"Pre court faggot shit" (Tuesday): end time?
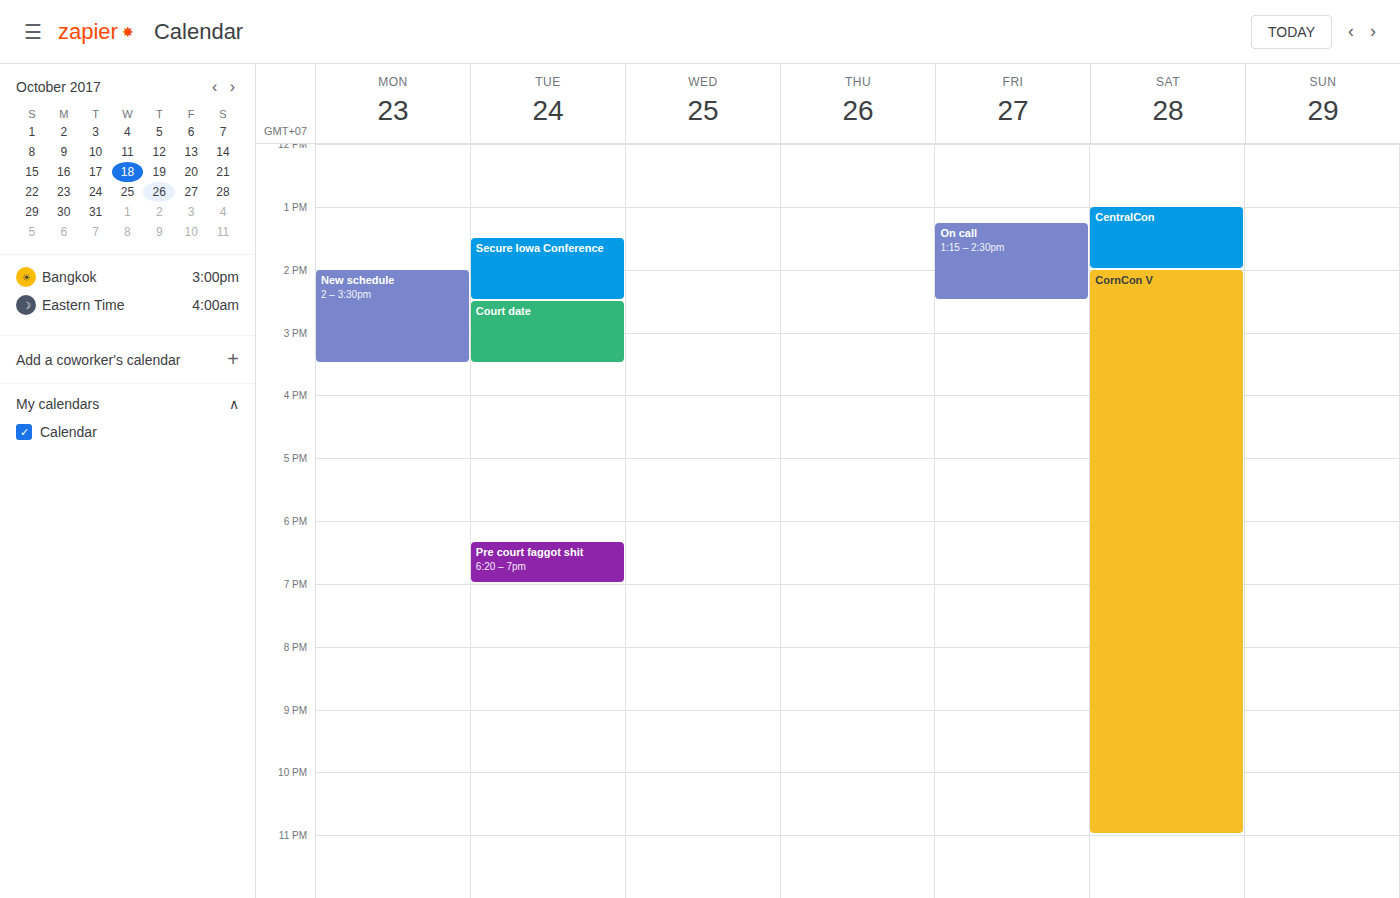
19:00